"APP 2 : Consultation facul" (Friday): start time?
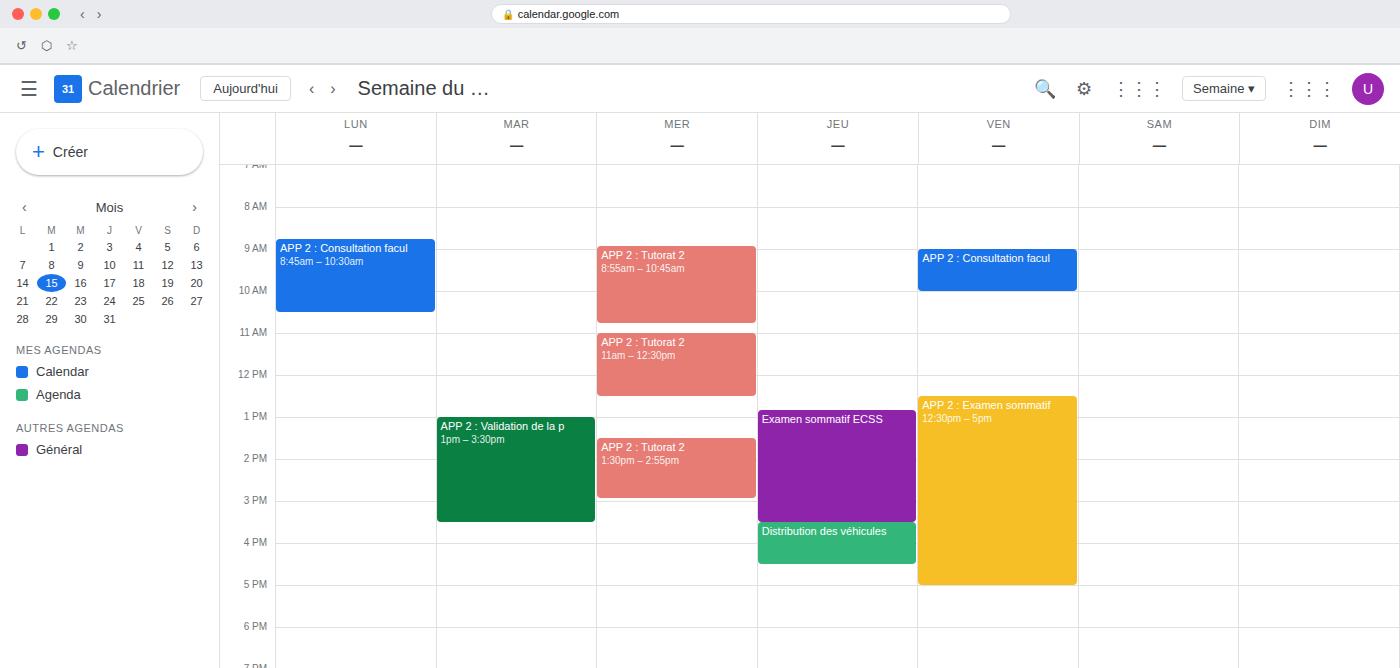
9:00 AM